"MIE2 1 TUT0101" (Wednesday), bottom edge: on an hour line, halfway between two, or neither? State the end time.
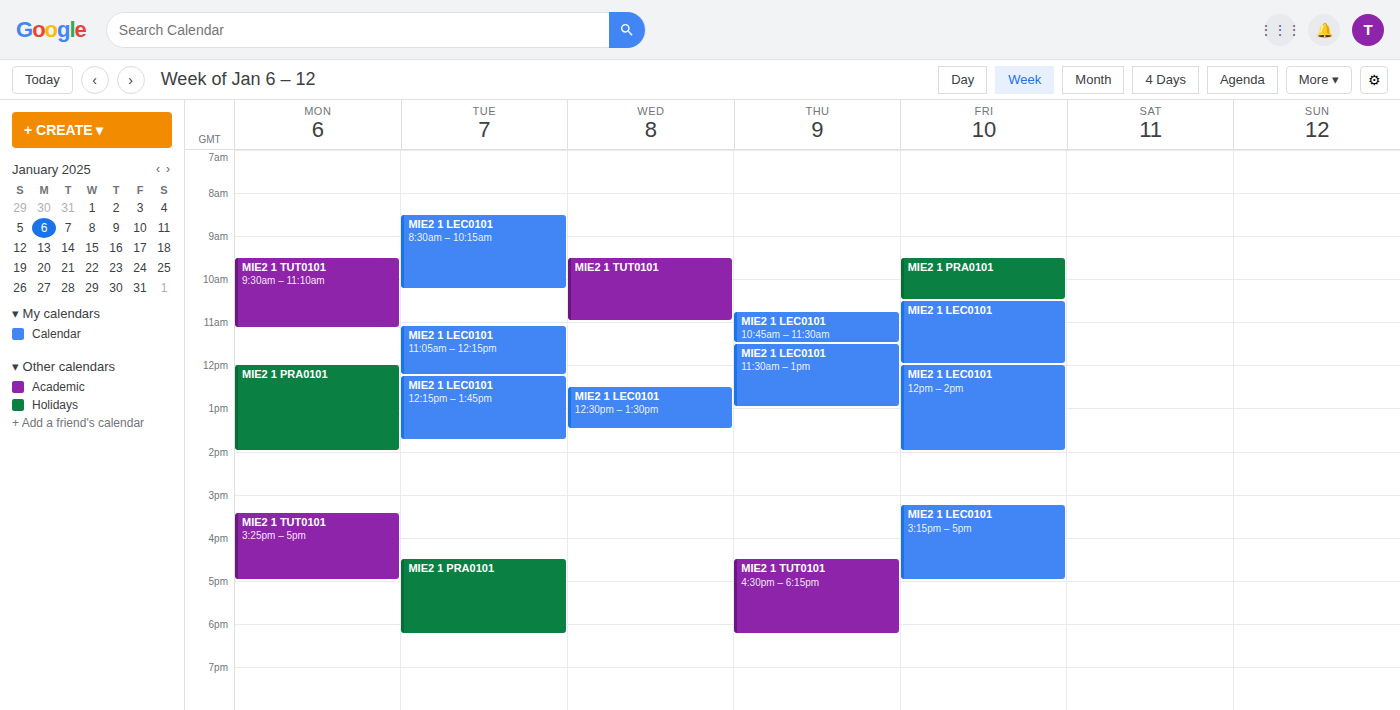
11:00 AM -- exactly on the 11 AM line.